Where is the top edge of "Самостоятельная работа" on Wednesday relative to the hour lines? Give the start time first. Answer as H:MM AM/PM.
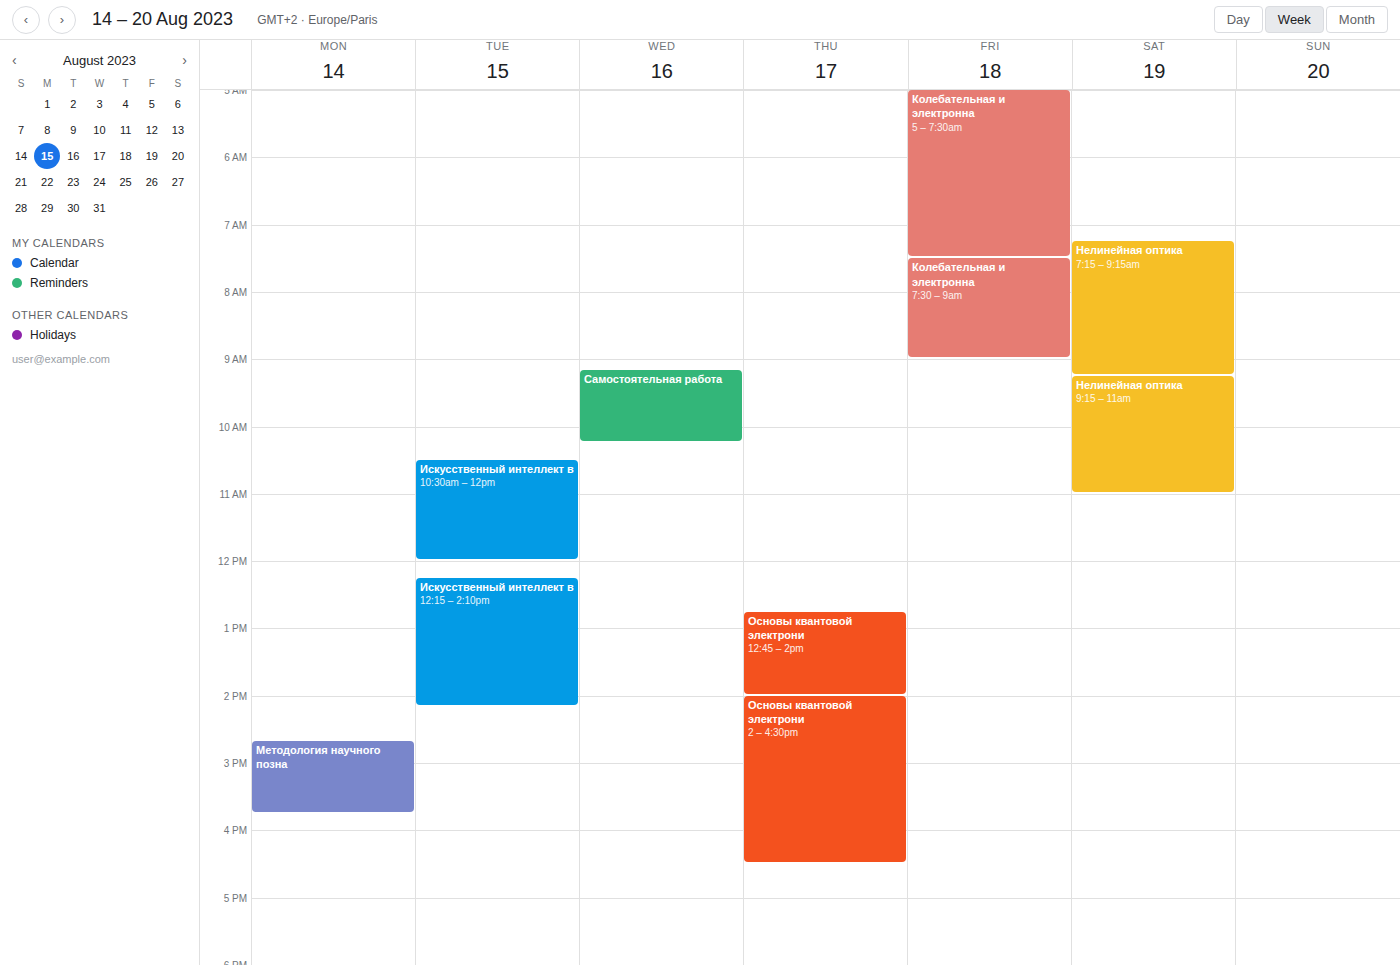
9:10 AM -- neither: 10 minutes below the 9 AM line and 50 minutes above the 10 AM line.